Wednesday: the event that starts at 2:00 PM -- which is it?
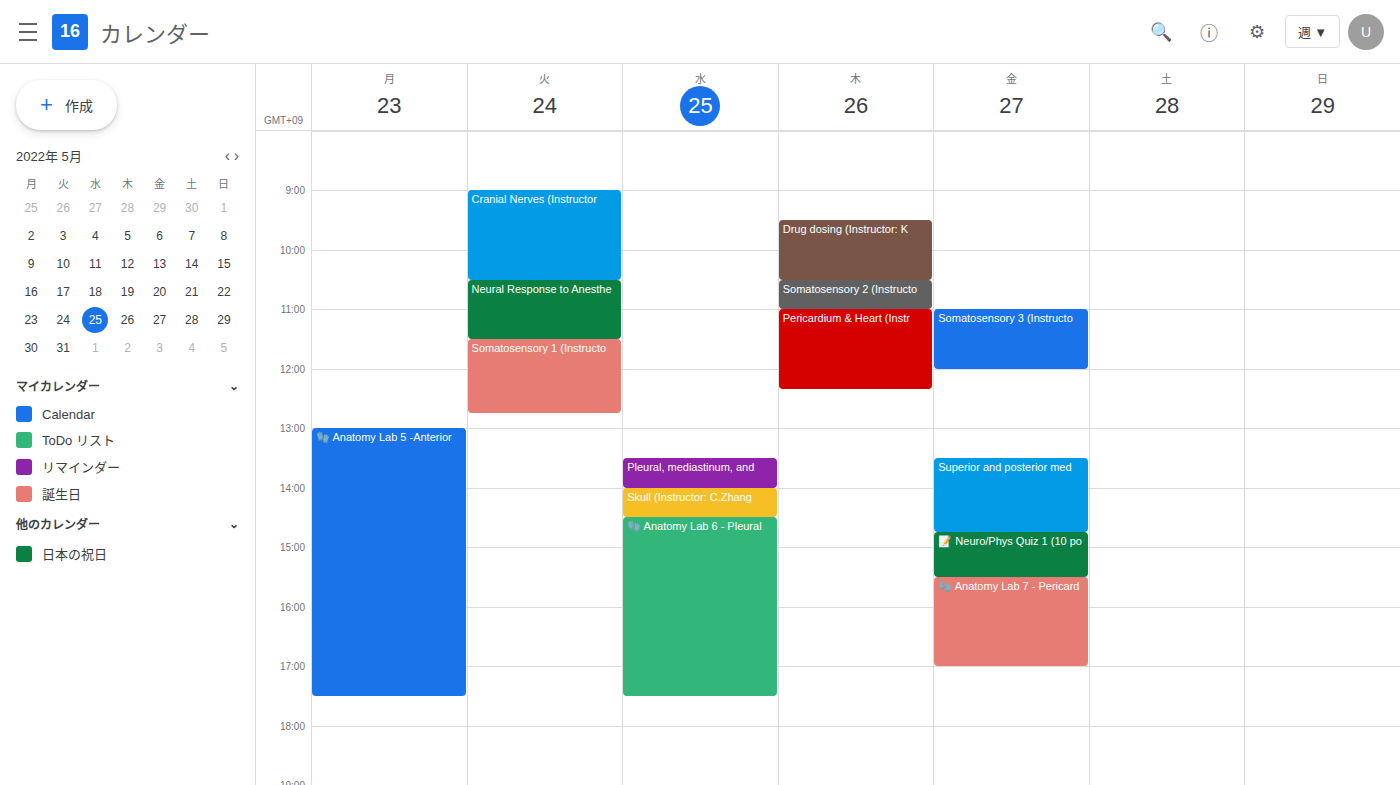
"Skull (Instructor: C.Zhang"